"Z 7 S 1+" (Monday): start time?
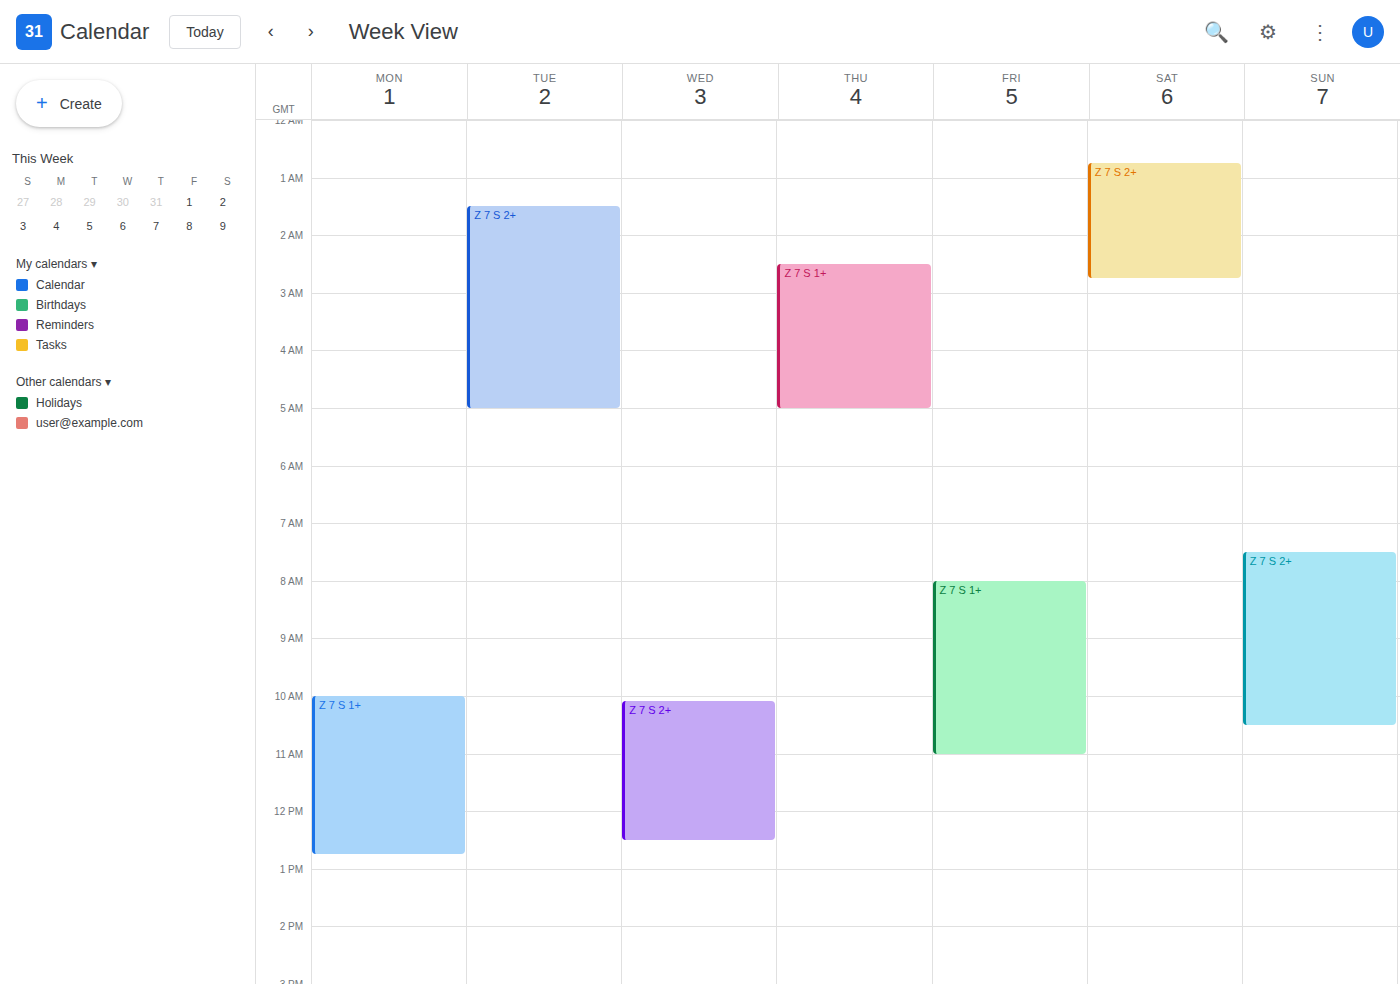
10:00 AM